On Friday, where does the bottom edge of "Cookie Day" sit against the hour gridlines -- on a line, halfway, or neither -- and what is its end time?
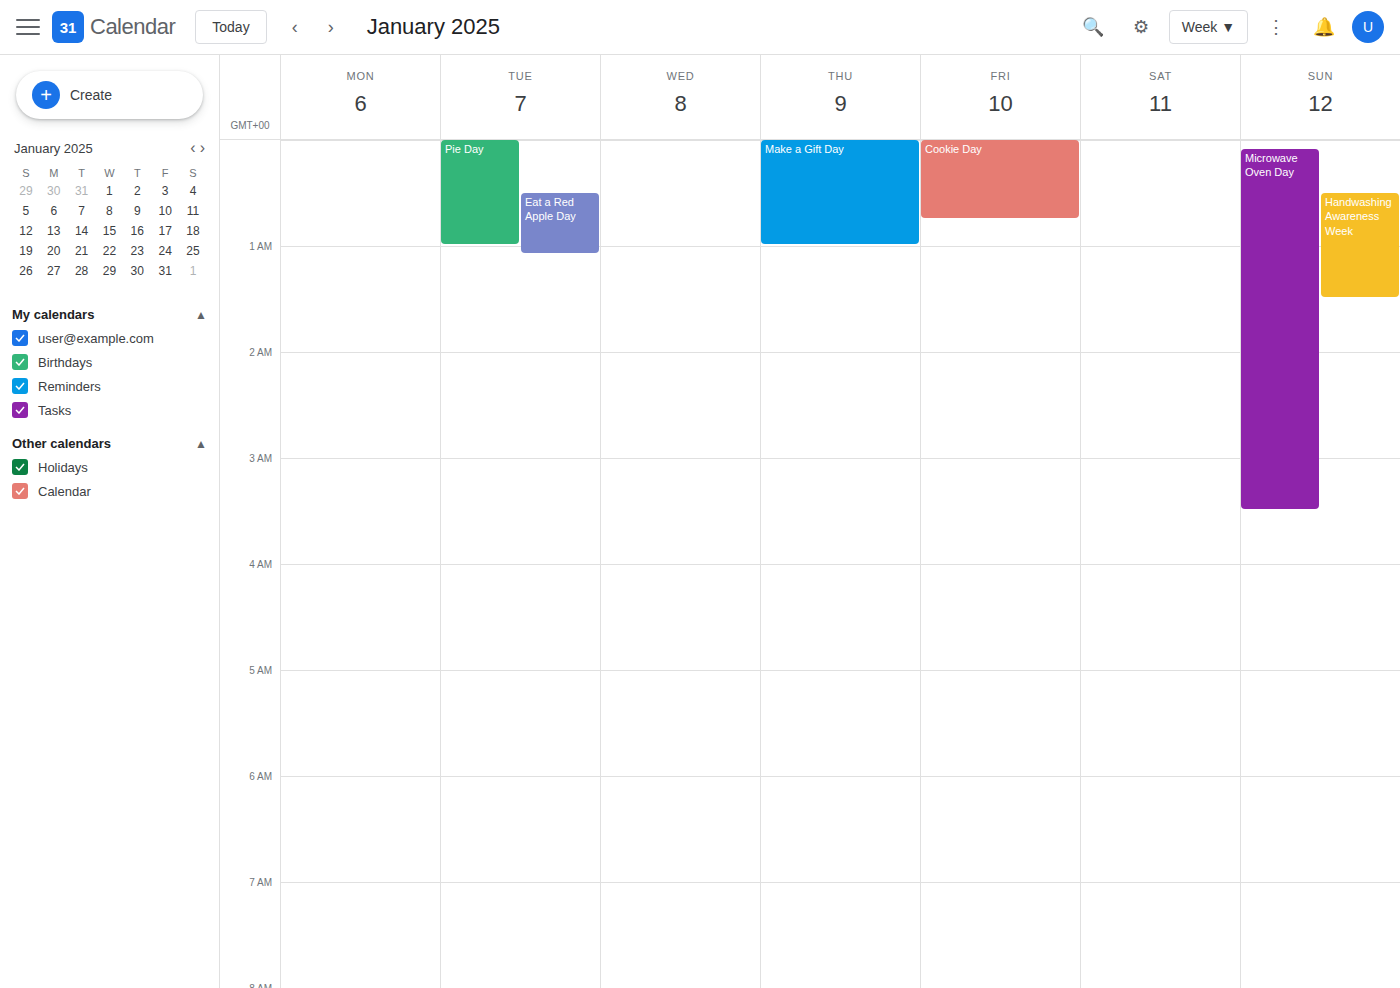
12:45 AM -- neither: three quarters of the way from the 12 AM line to the 1 AM line.